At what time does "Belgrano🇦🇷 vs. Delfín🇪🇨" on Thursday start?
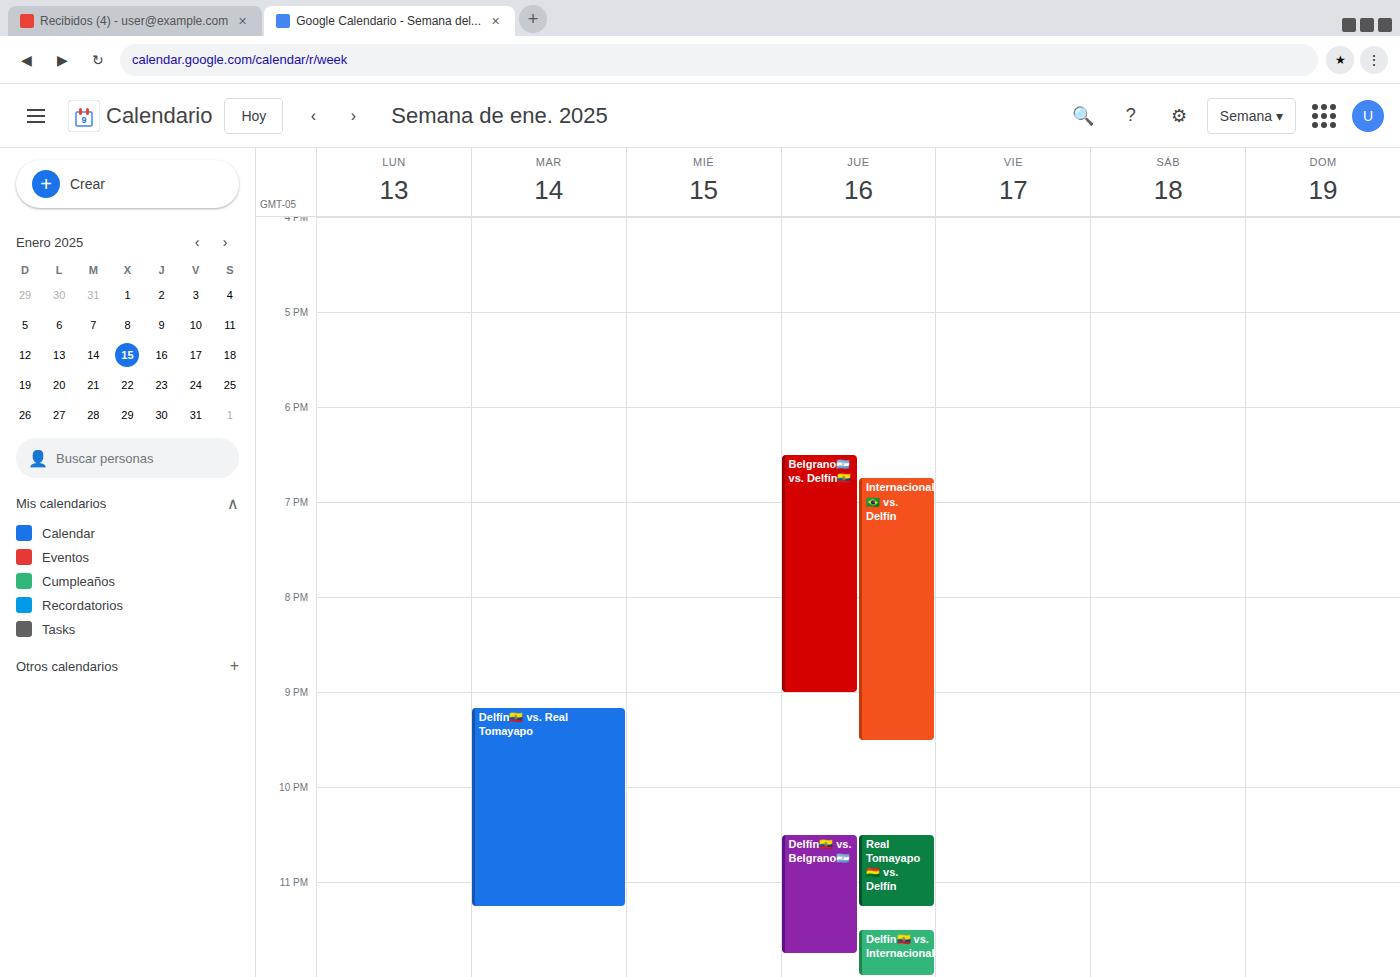
6:30 PM